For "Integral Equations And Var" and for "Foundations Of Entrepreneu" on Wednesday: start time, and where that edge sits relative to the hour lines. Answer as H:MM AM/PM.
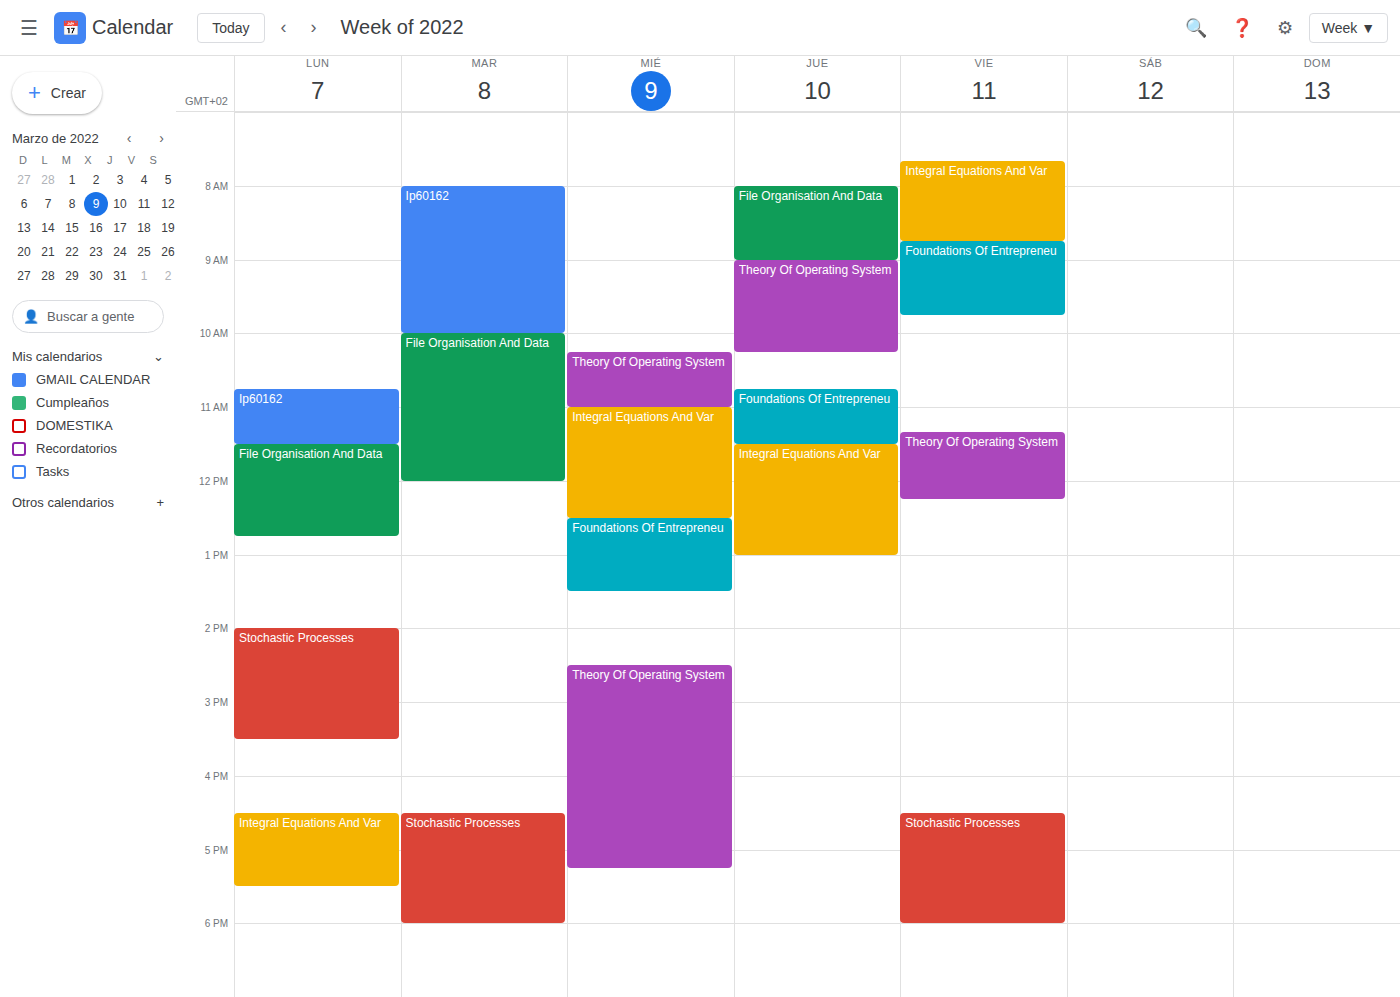
"Integral Equations And Var": 11:00 AM, exactly on the 11 AM line. "Foundations Of Entrepreneu": 12:30 PM, halfway between the 12 PM and 1 PM lines.